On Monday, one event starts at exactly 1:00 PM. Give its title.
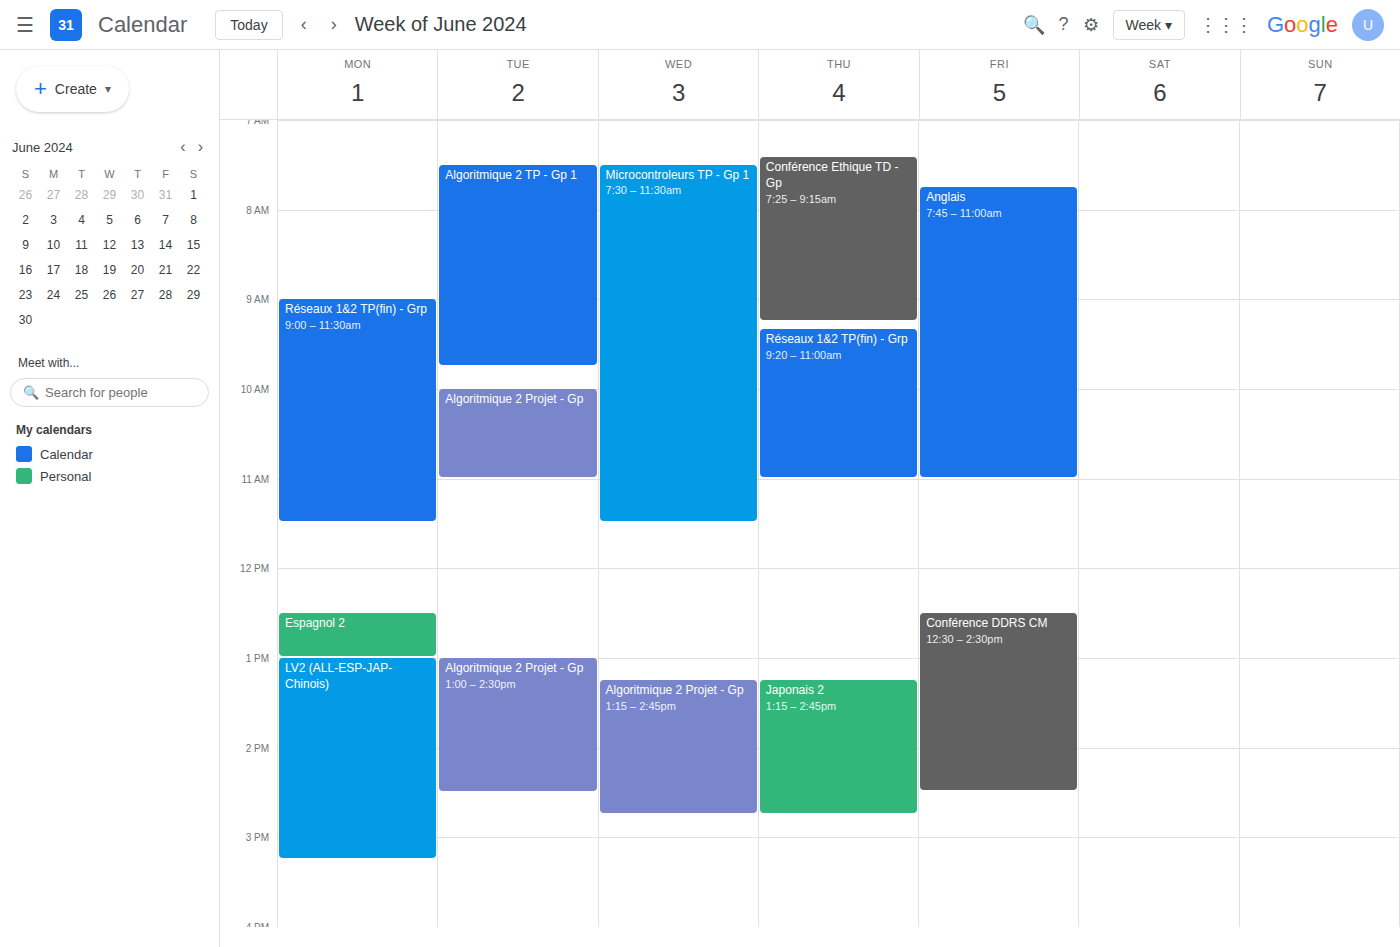
"LV2 (ALL-ESP-JAP-Chinois)"